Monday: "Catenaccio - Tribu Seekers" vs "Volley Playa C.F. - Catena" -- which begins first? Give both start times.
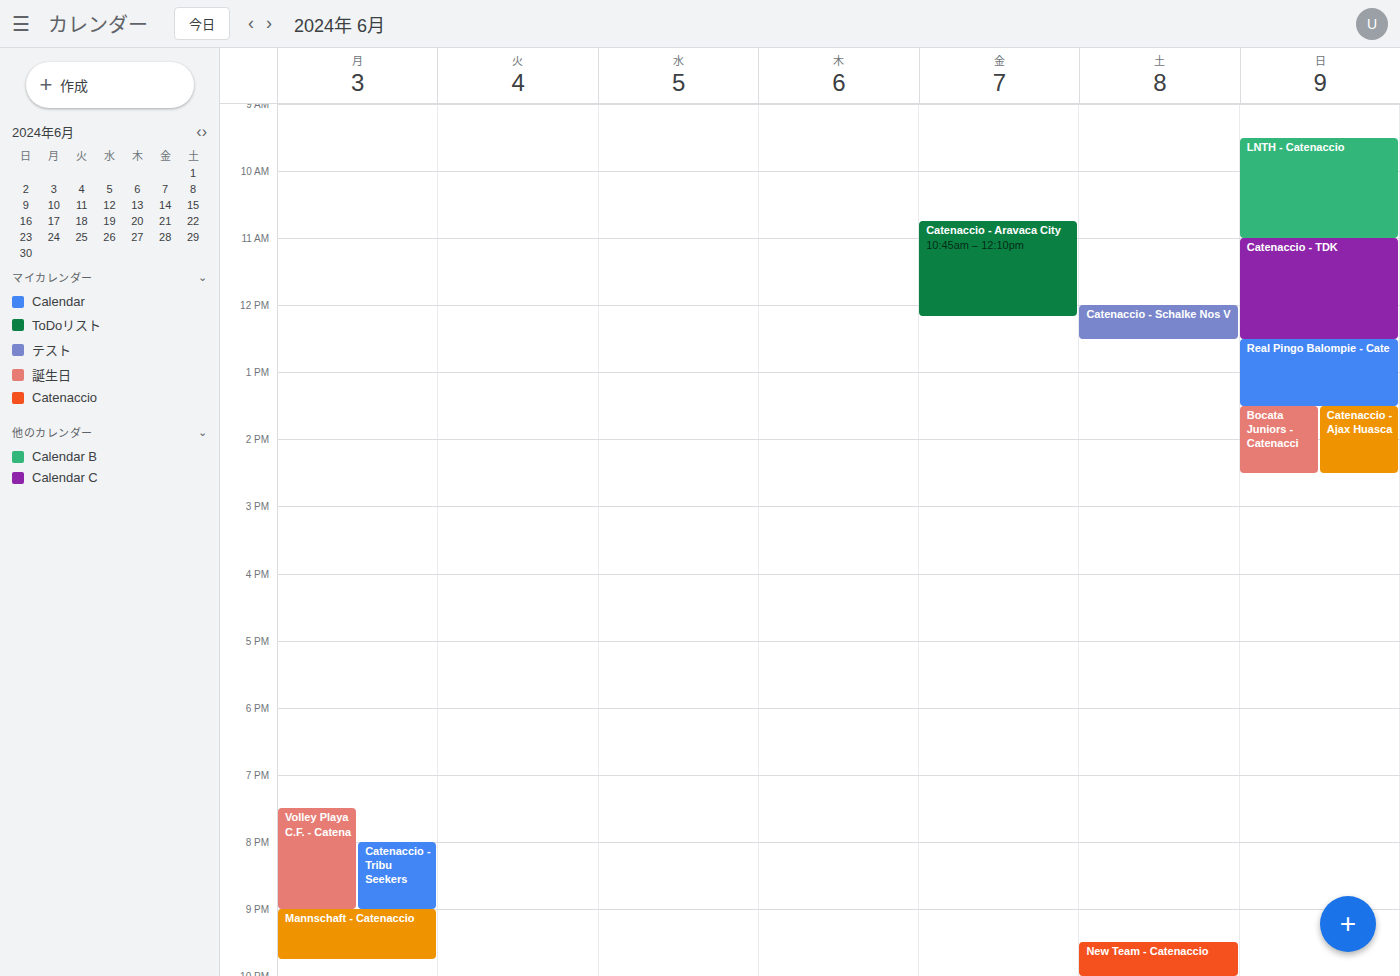
"Volley Playa C.F. - Catena" 7:30 PM; "Catenaccio - Tribu Seekers" 8:00 PM.